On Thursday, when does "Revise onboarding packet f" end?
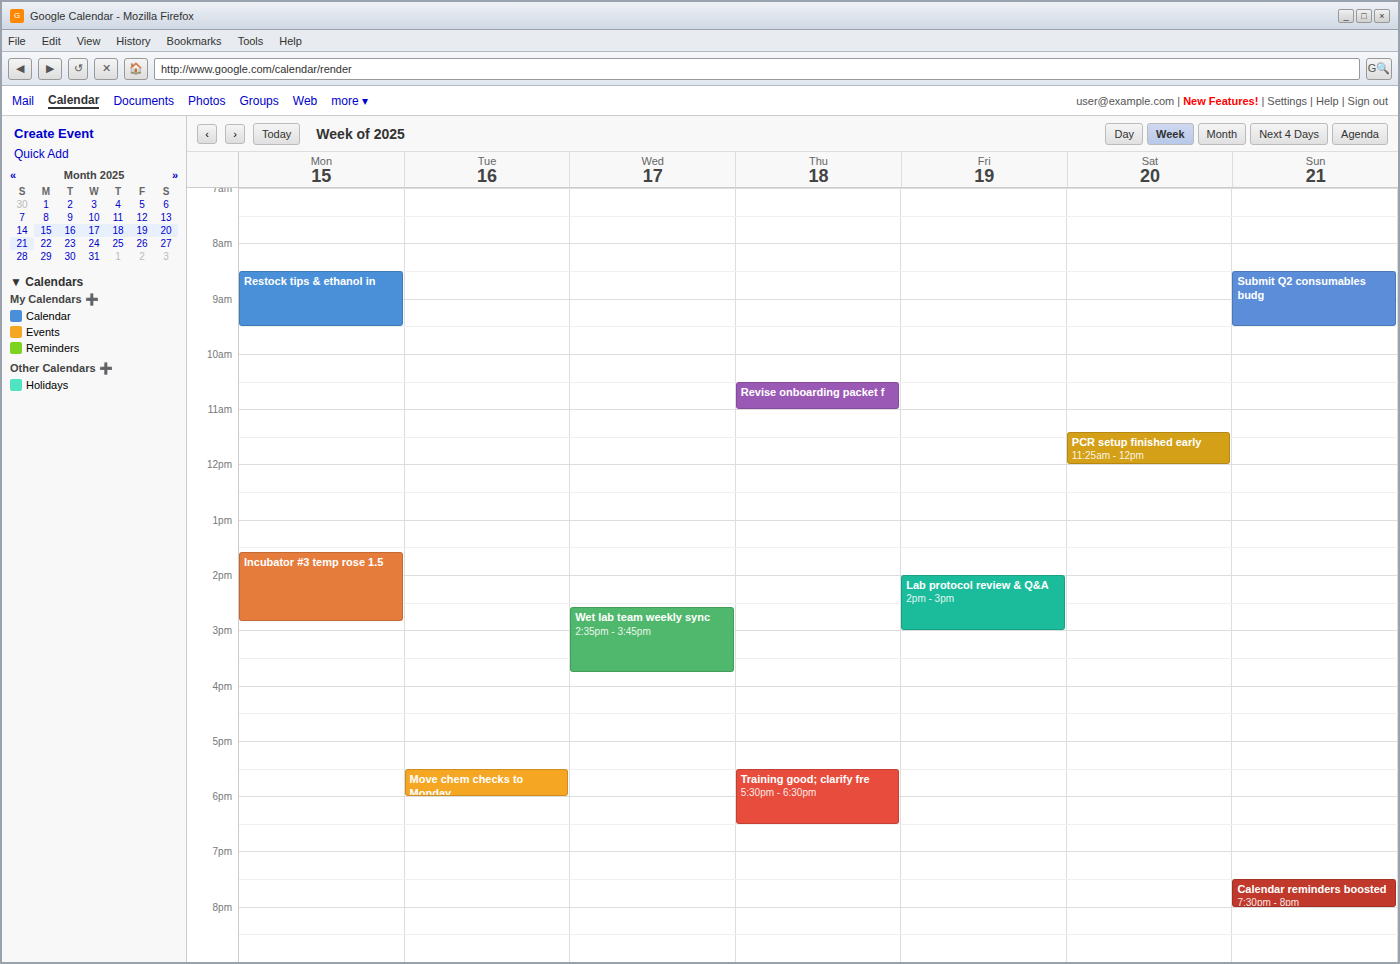
11:00 AM